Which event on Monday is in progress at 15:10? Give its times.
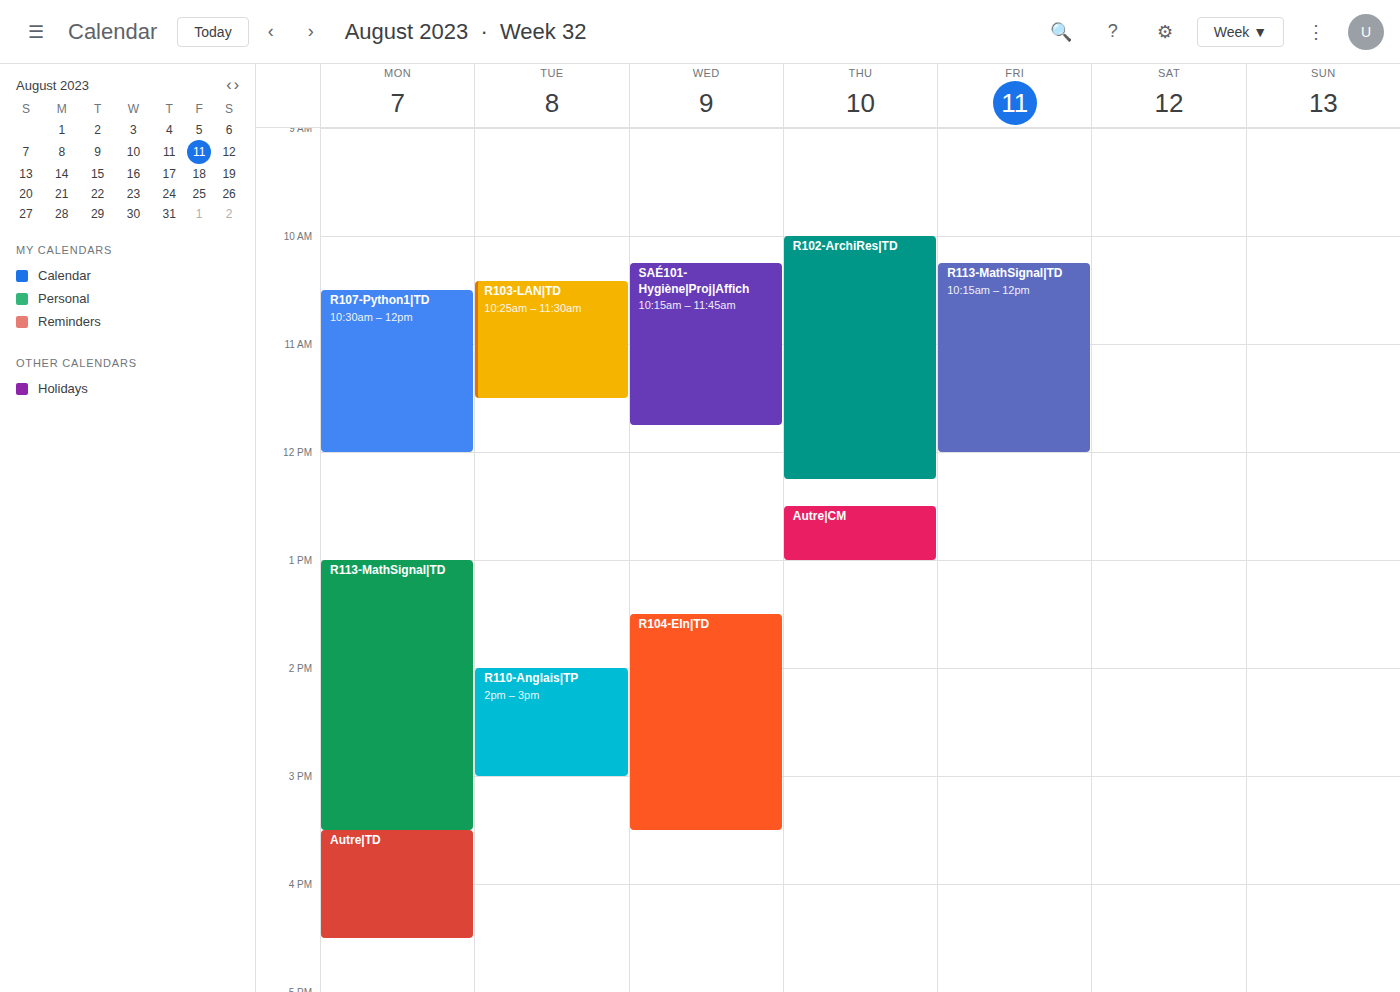
"R113-MathSignal|TD", 13:00 to 15:30